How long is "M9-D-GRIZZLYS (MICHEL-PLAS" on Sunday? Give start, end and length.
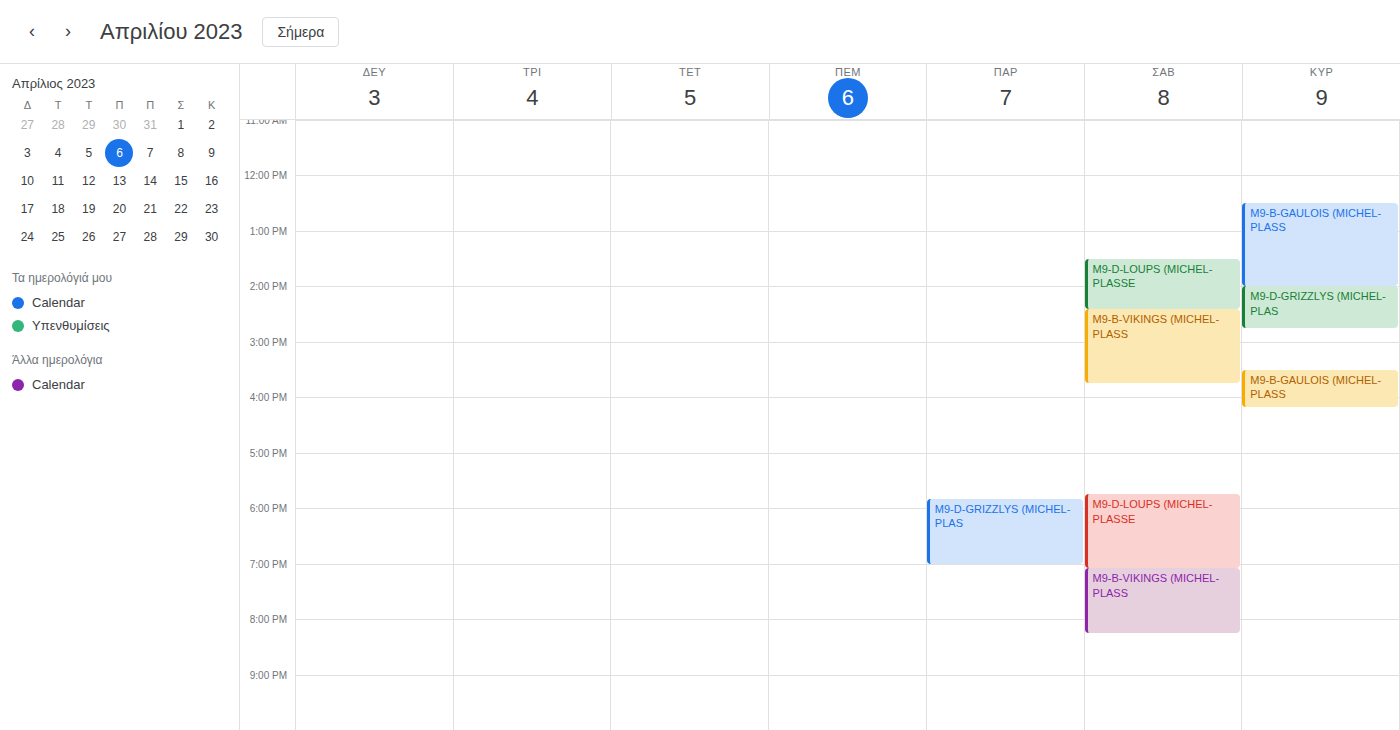
2:00 PM to 2:45 PM, 45 minutes